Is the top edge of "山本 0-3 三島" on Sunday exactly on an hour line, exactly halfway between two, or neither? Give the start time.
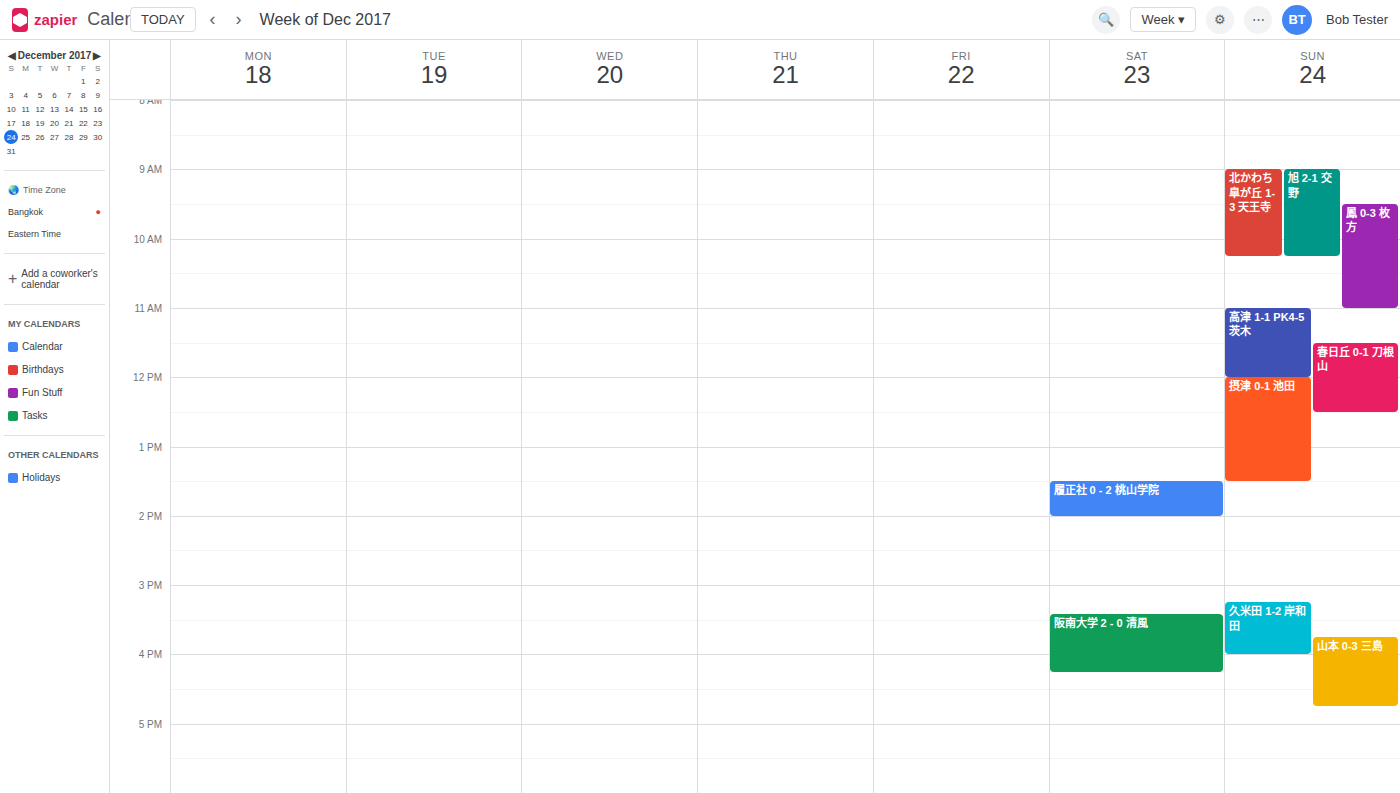
15:45 -- neither: three quarters of the way from the 15:00 line to the 16:00 line.